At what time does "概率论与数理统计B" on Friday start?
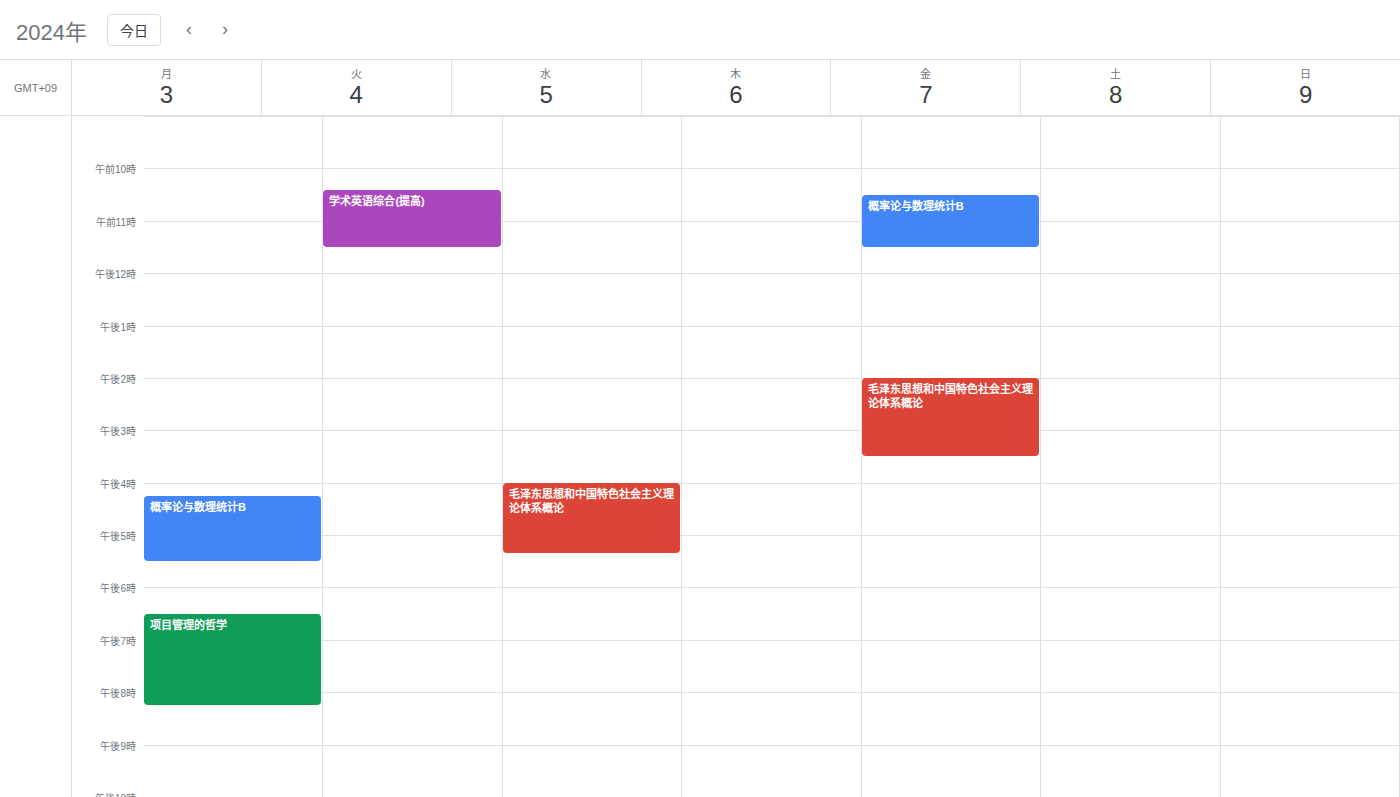
10:30 AM